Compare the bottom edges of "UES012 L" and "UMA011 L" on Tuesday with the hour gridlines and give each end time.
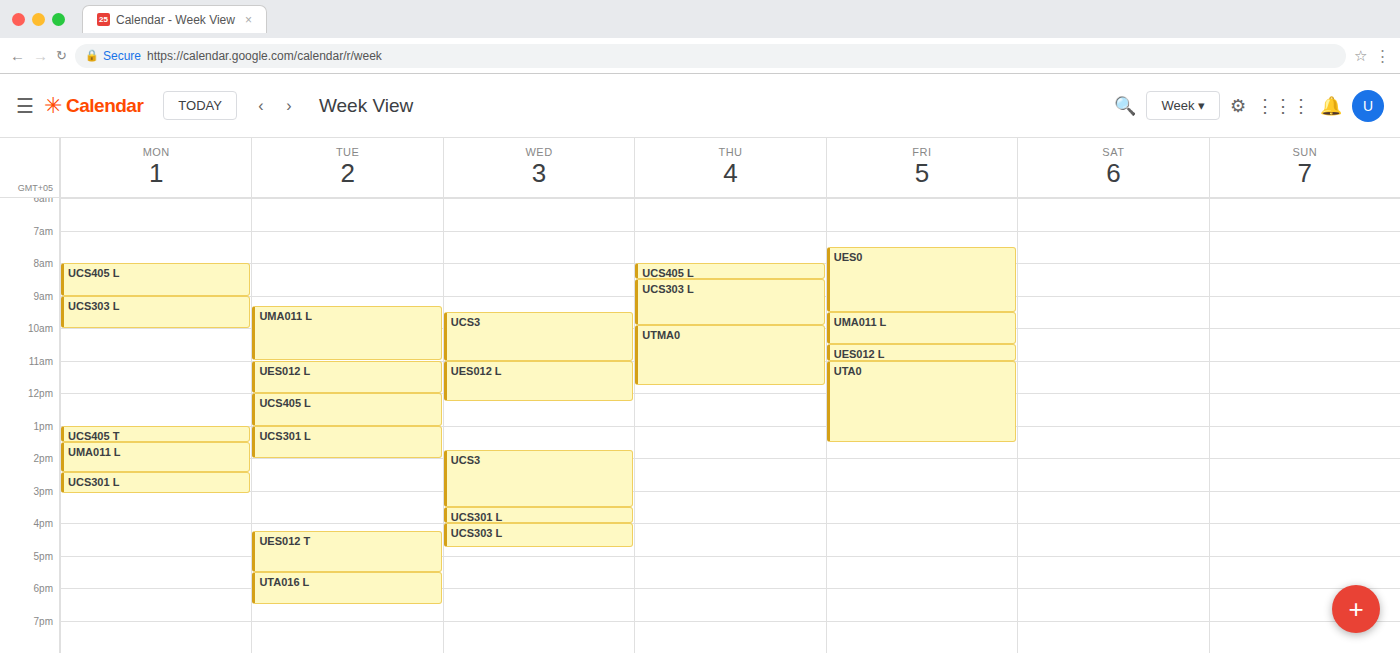
"UES012 L": 12:00 PM, exactly on the 12 PM line. "UMA011 L": 11:00 AM, exactly on the 11 AM line.